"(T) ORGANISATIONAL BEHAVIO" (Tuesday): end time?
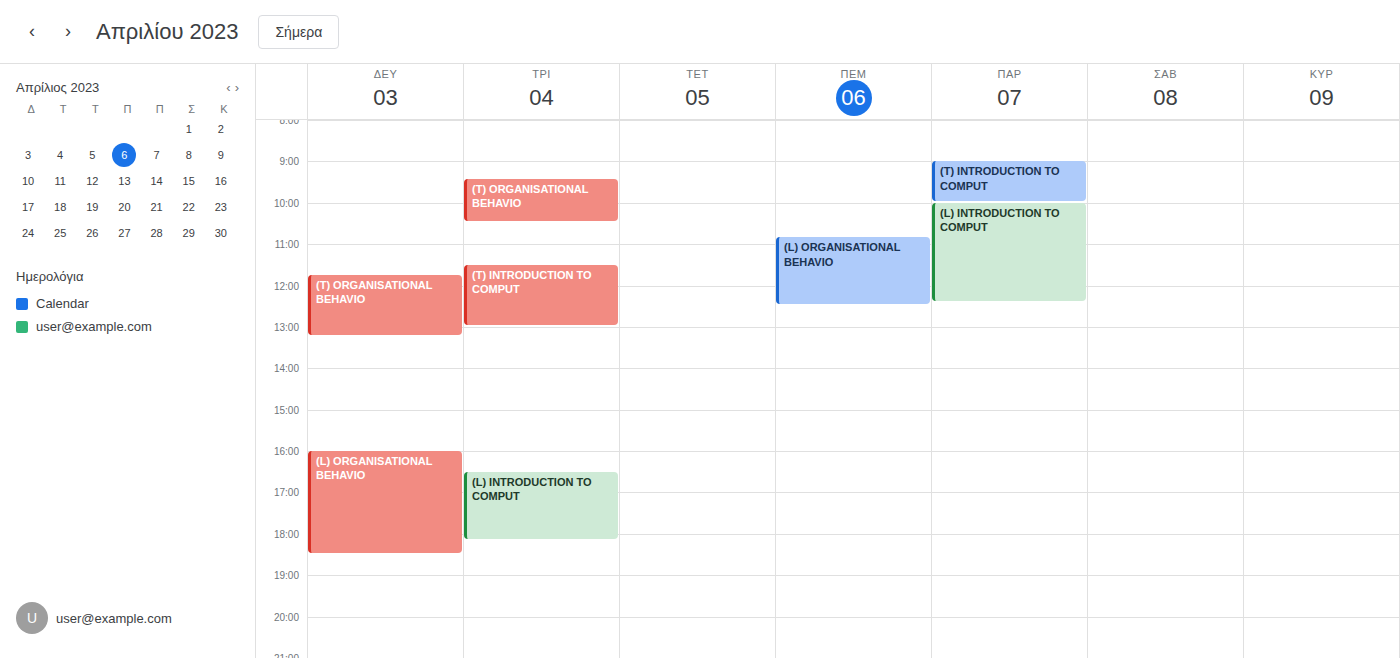
10:30 AM